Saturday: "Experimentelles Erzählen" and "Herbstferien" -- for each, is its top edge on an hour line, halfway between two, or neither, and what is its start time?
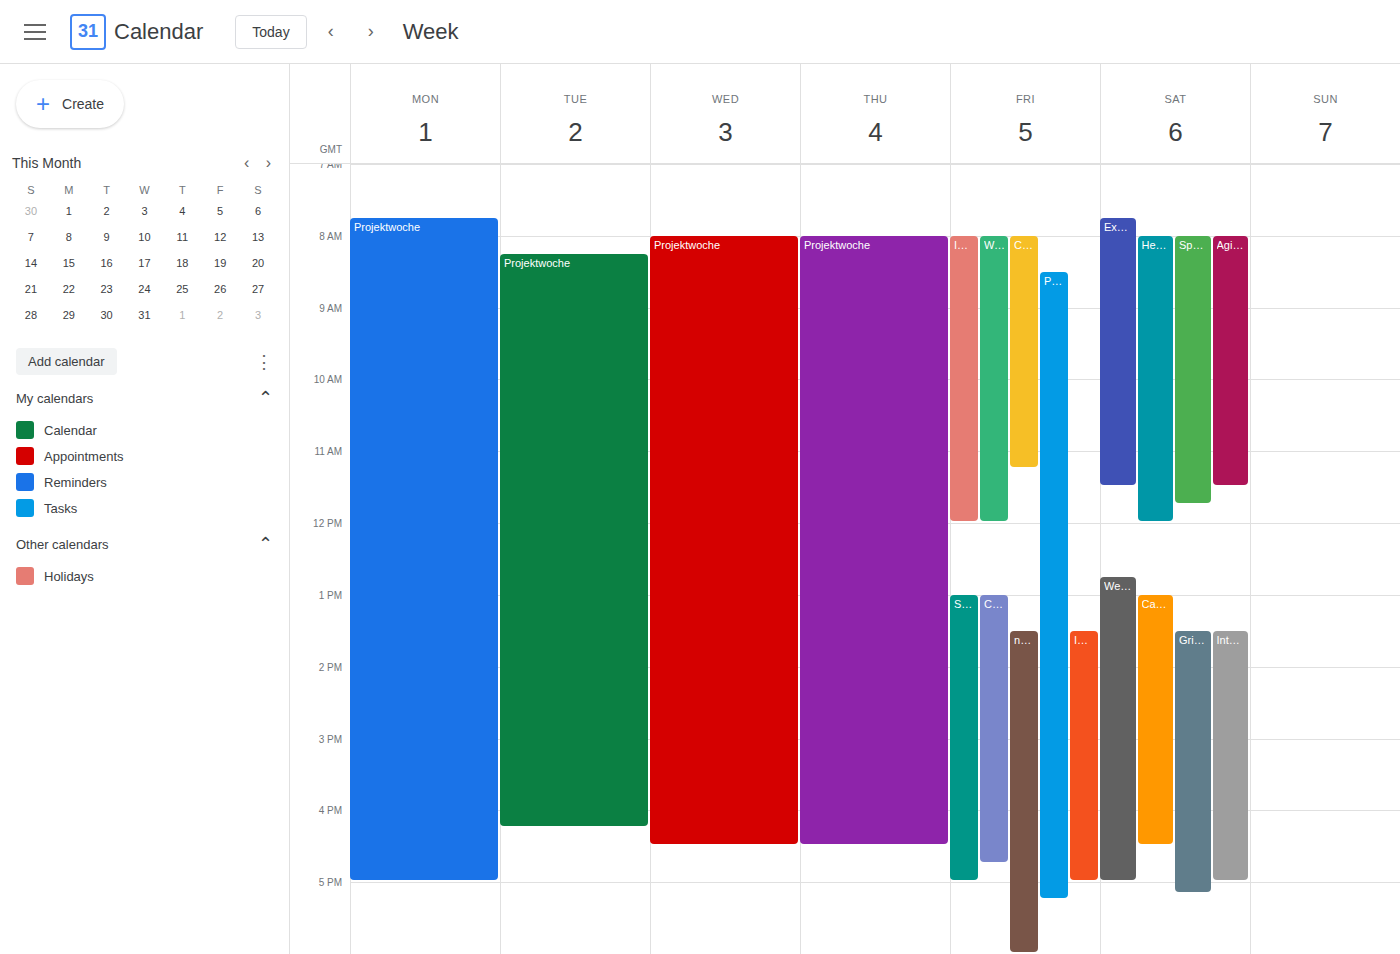
"Experimentelles Erzählen": 07:45, neither: three quarters of the way from the 07:00 line to the 08:00 line. "Herbstferien": 08:00, exactly on the 08:00 line.